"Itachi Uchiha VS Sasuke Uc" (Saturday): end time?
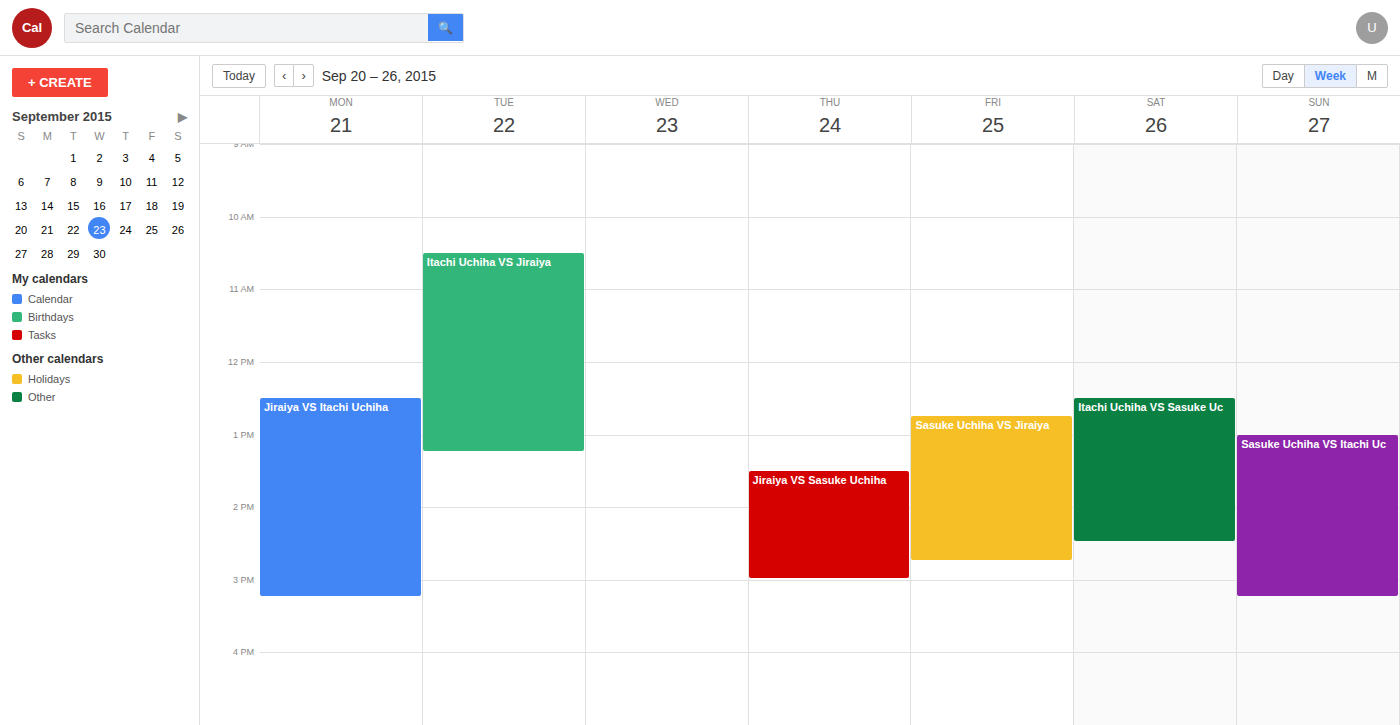
2:30 PM